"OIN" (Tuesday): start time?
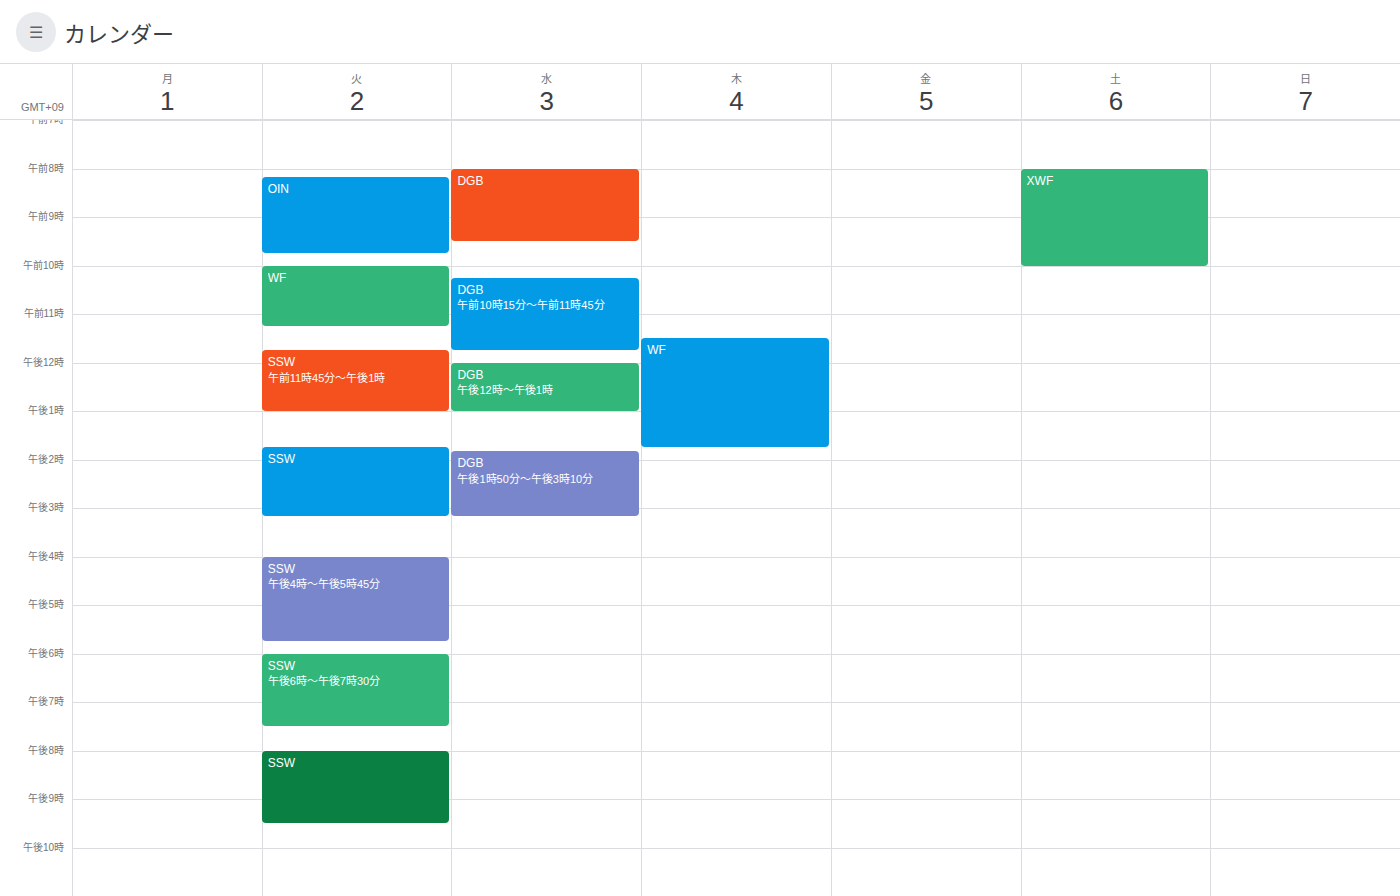
8:10 AM